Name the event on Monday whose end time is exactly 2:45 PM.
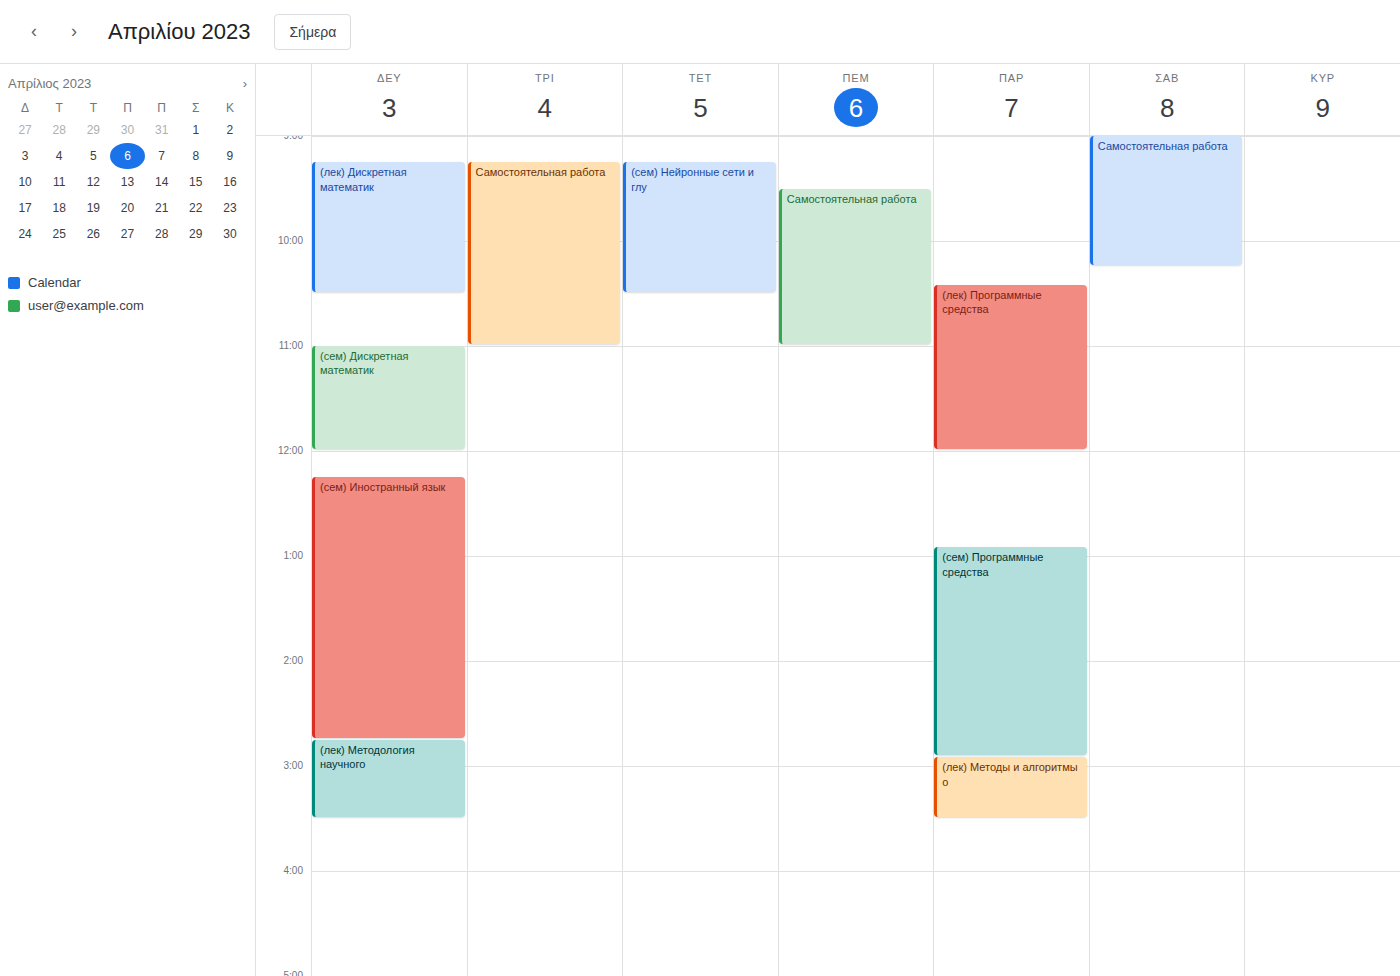
"(сем) Иностранный язык"